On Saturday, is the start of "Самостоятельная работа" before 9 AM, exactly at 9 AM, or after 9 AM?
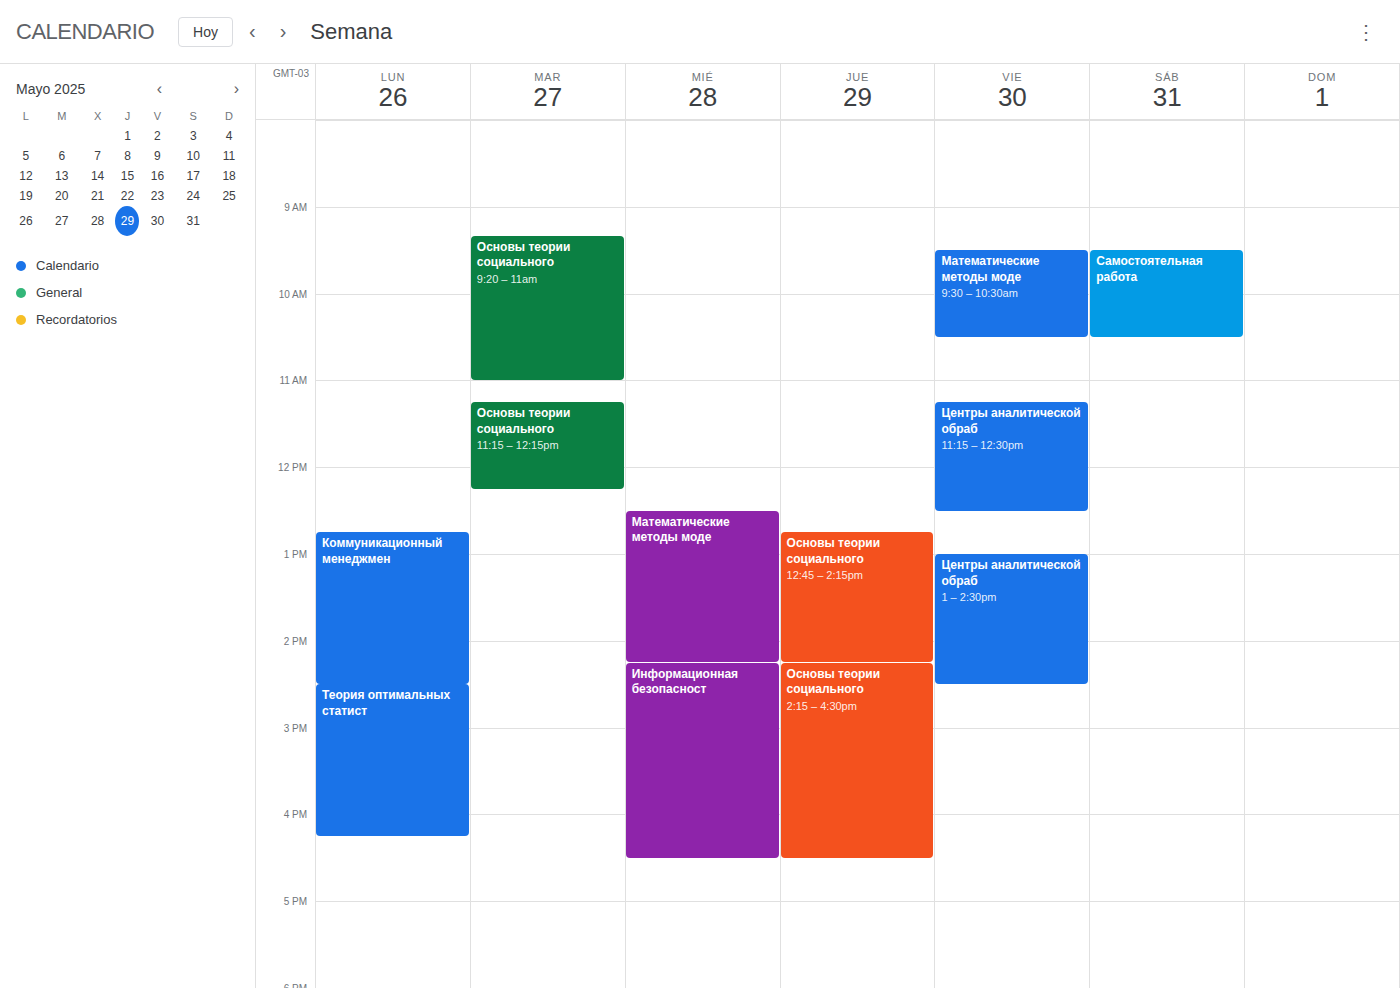
9:30 AM -- after 9 AM, 30 minutes below the 9 AM line.